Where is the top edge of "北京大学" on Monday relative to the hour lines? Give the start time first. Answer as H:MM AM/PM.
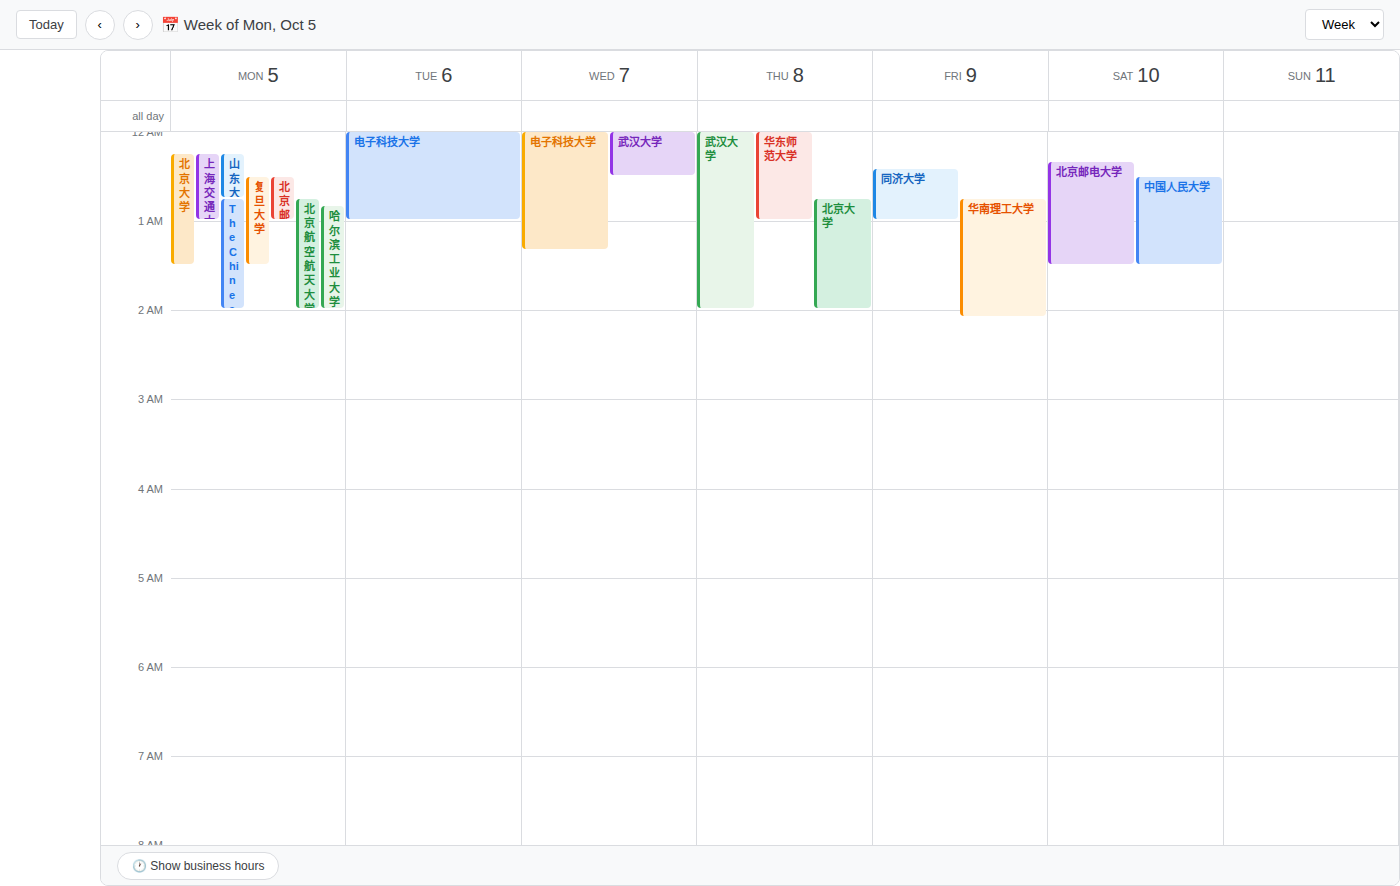
12:15 AM -- neither: a quarter of the way from the 12 AM line to the 1 AM line.